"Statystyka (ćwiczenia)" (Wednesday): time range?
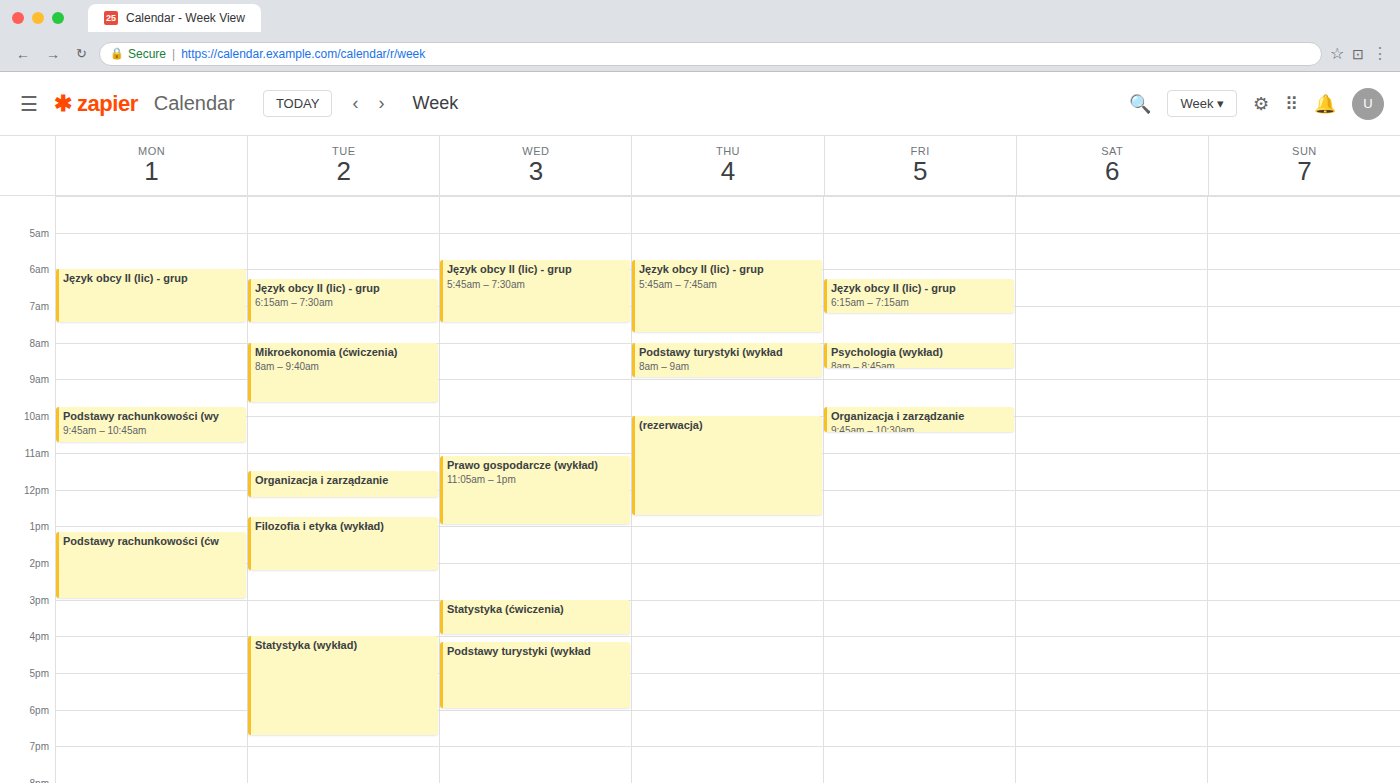
3:00 PM to 4:00 PM